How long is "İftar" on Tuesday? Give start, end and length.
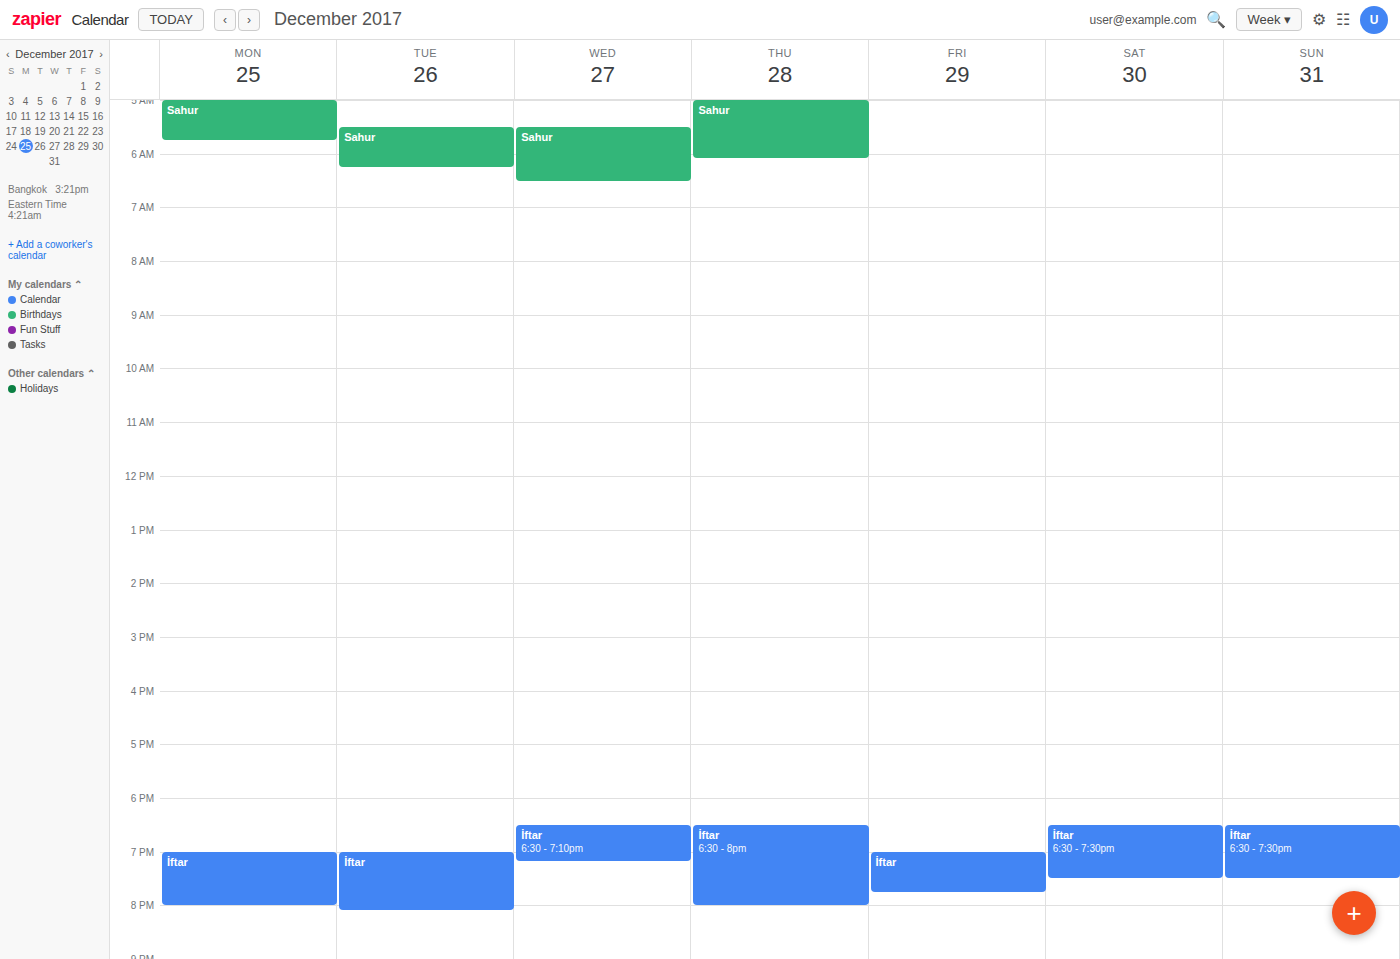
7:00 PM to 8:05 PM, 1 hour 5 minutes